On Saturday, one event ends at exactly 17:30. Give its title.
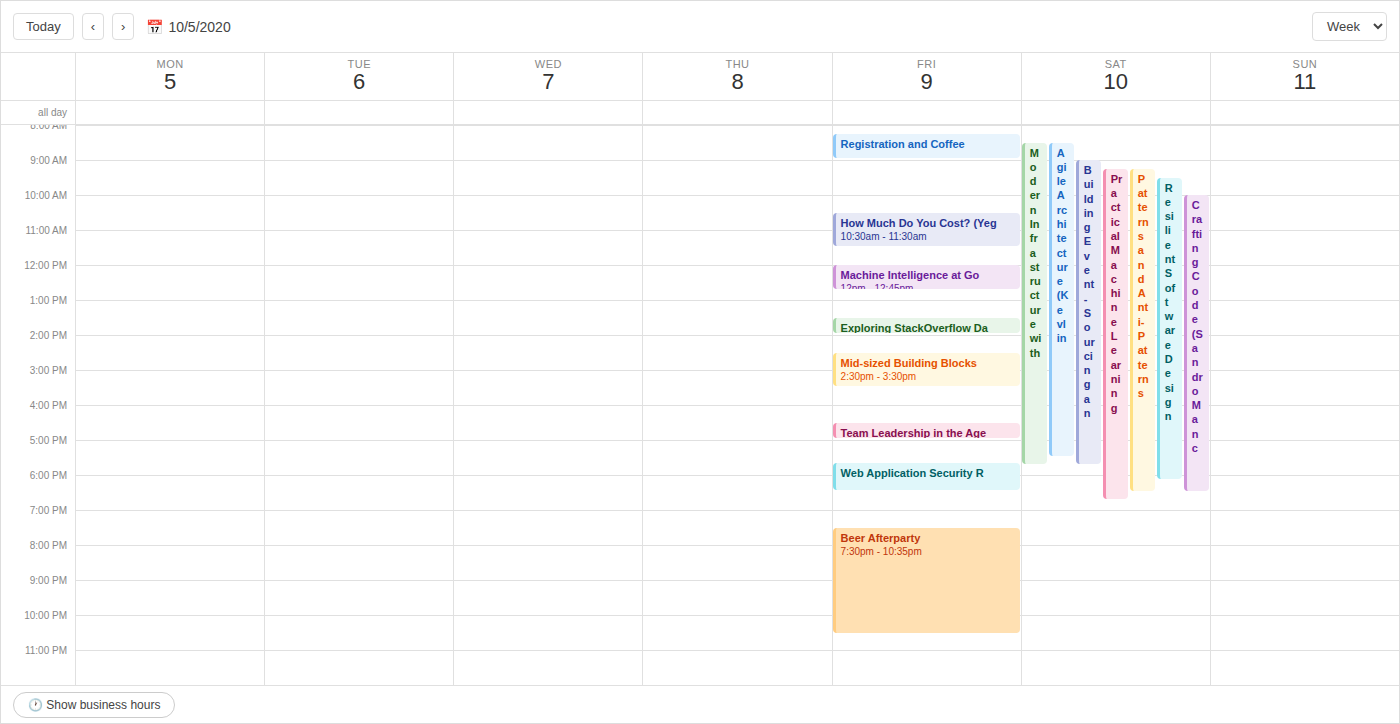
"Agile Architecture (Kevlin"